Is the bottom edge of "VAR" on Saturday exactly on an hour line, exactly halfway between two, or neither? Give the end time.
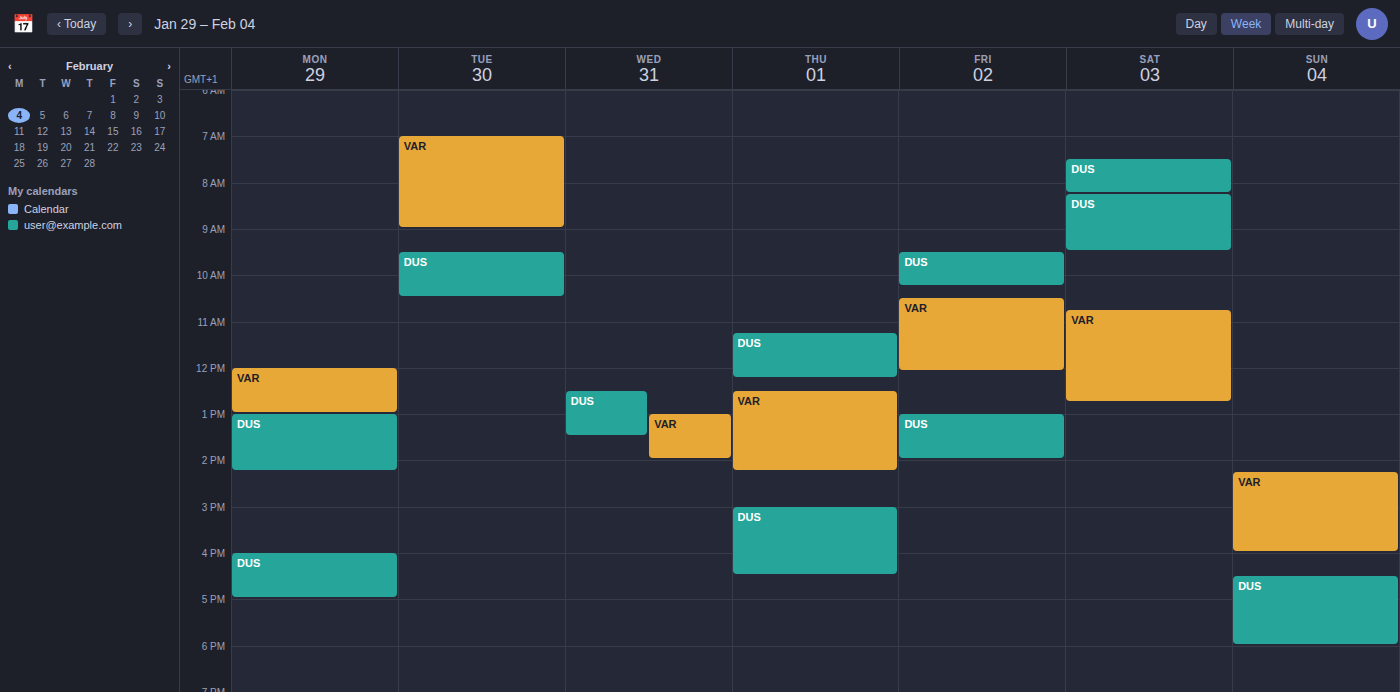
12:45 -- neither: three quarters of the way from the 12:00 line to the 13:00 line.